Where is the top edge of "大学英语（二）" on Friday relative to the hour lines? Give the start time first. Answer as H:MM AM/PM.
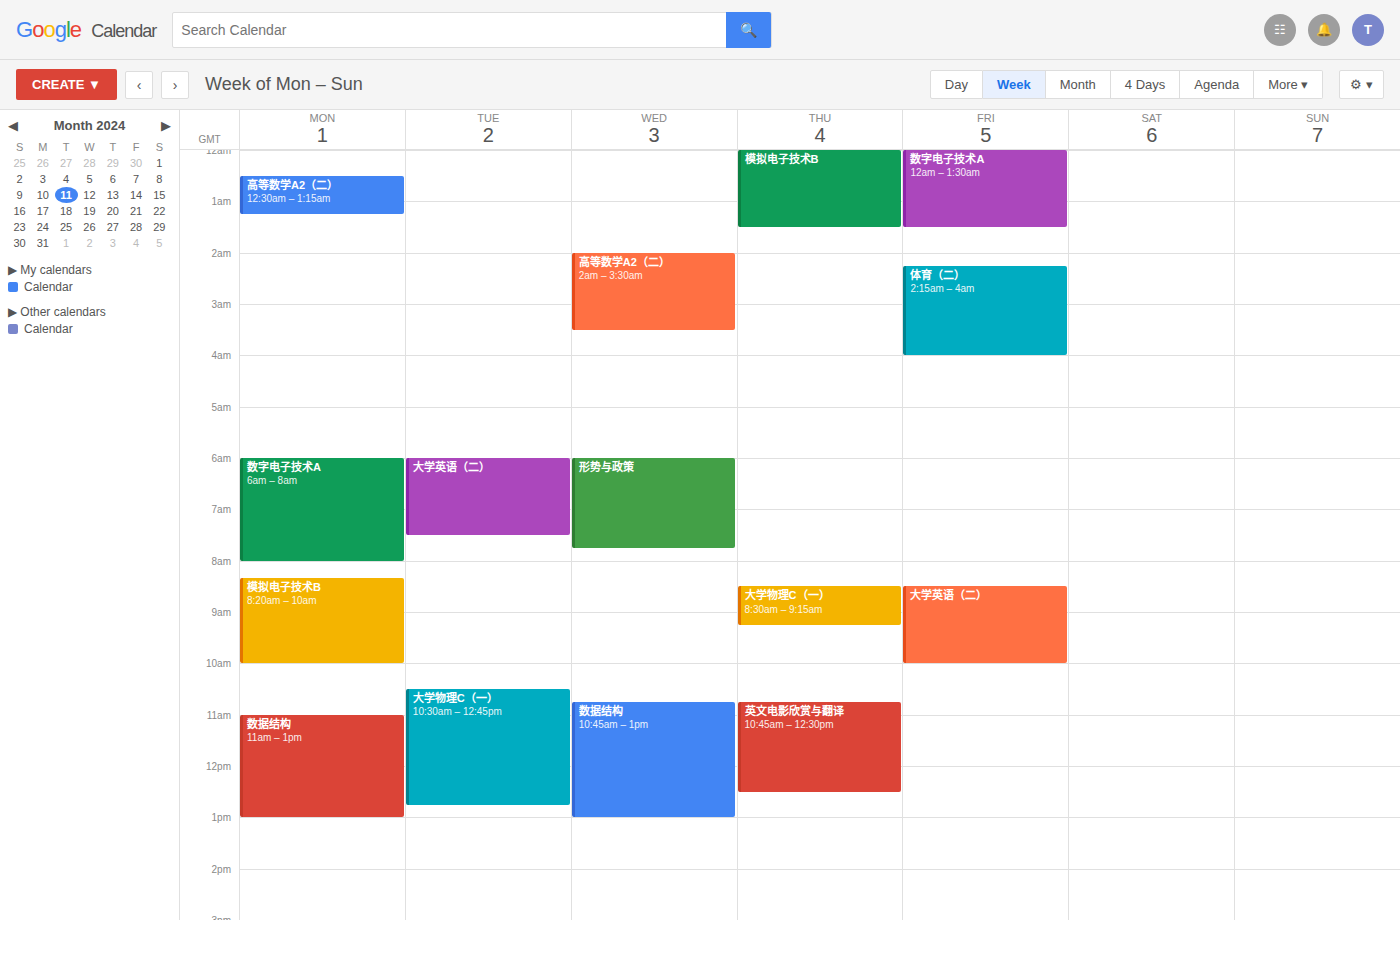
8:30 AM -- halfway between the 8 AM and 9 AM lines.